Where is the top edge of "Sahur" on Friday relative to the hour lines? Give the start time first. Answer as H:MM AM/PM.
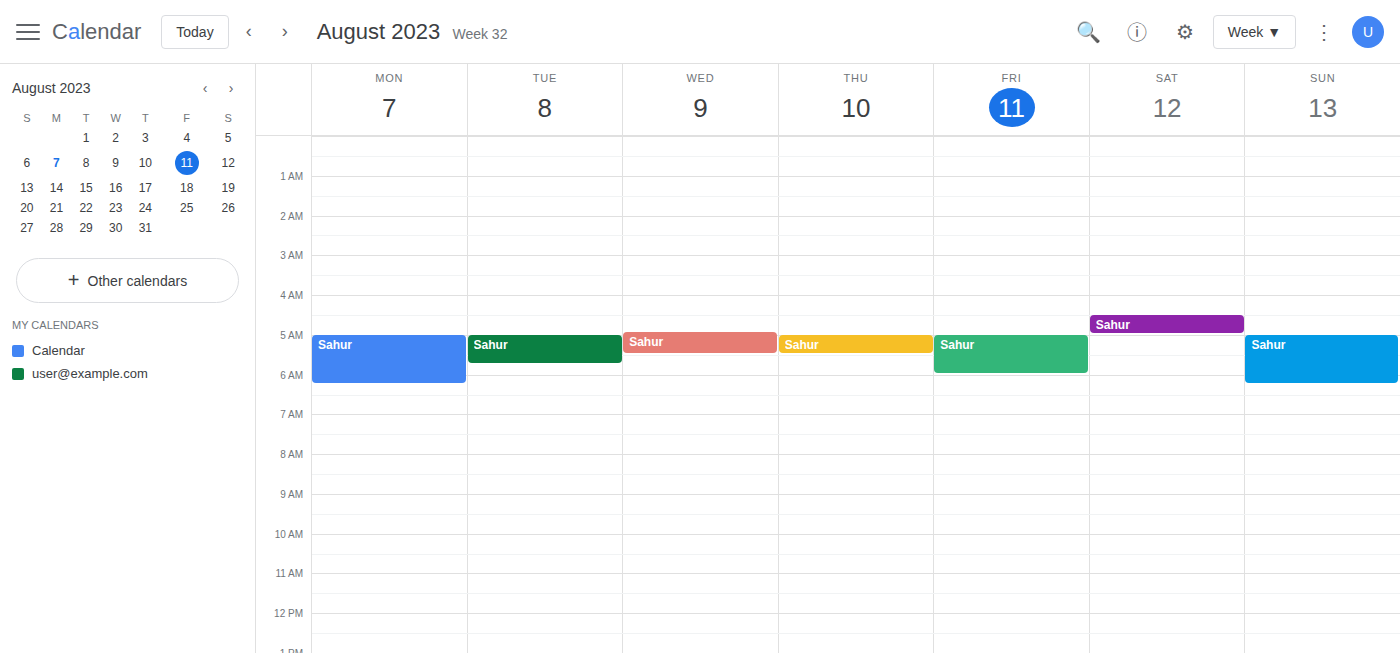
5:00 AM -- exactly on the 5 AM line.